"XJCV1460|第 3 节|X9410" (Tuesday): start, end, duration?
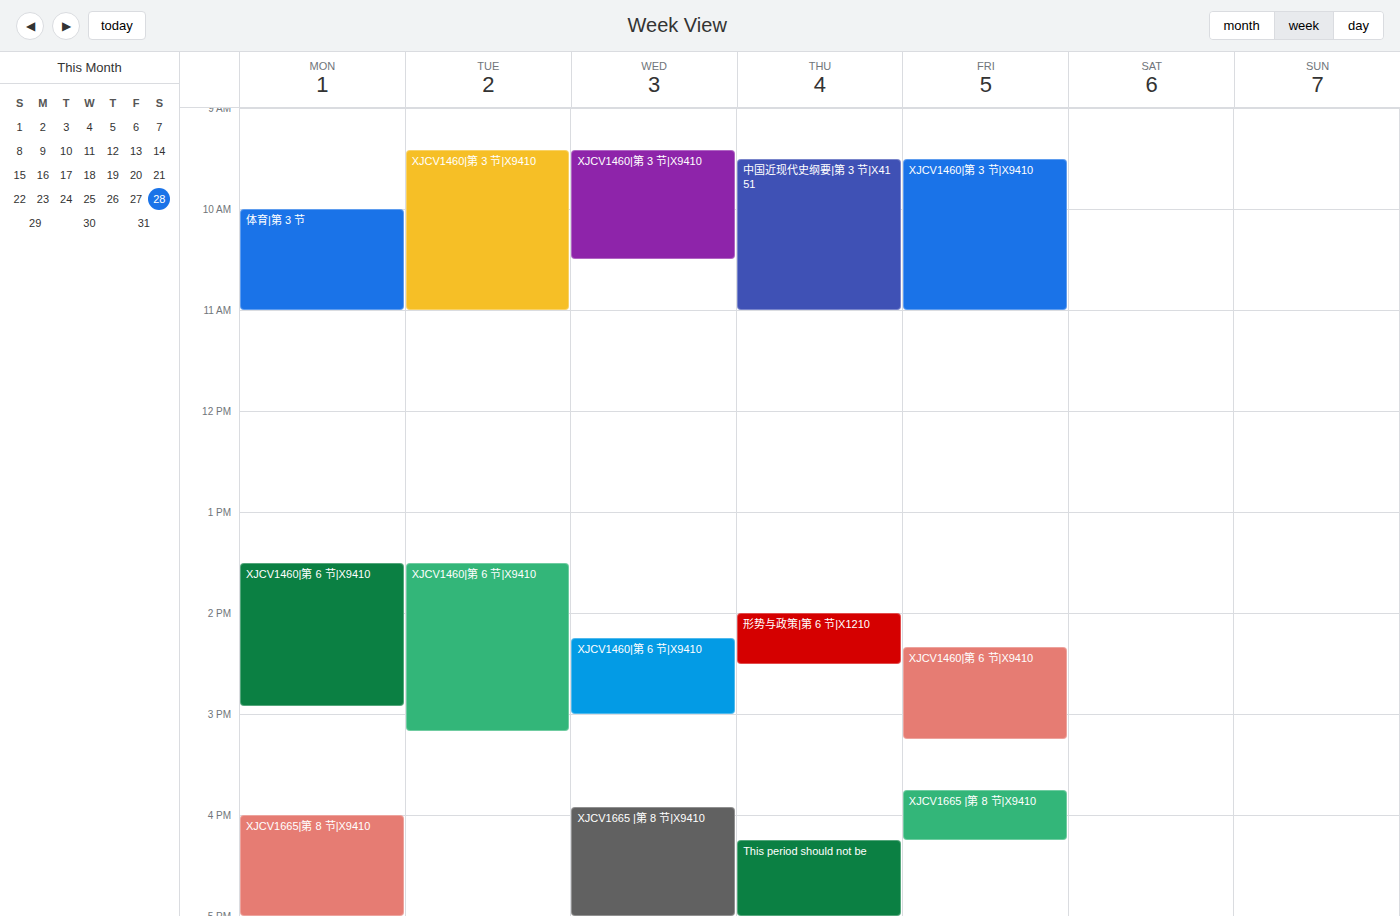
9:25 AM to 11:00 AM, 1 hour 35 minutes